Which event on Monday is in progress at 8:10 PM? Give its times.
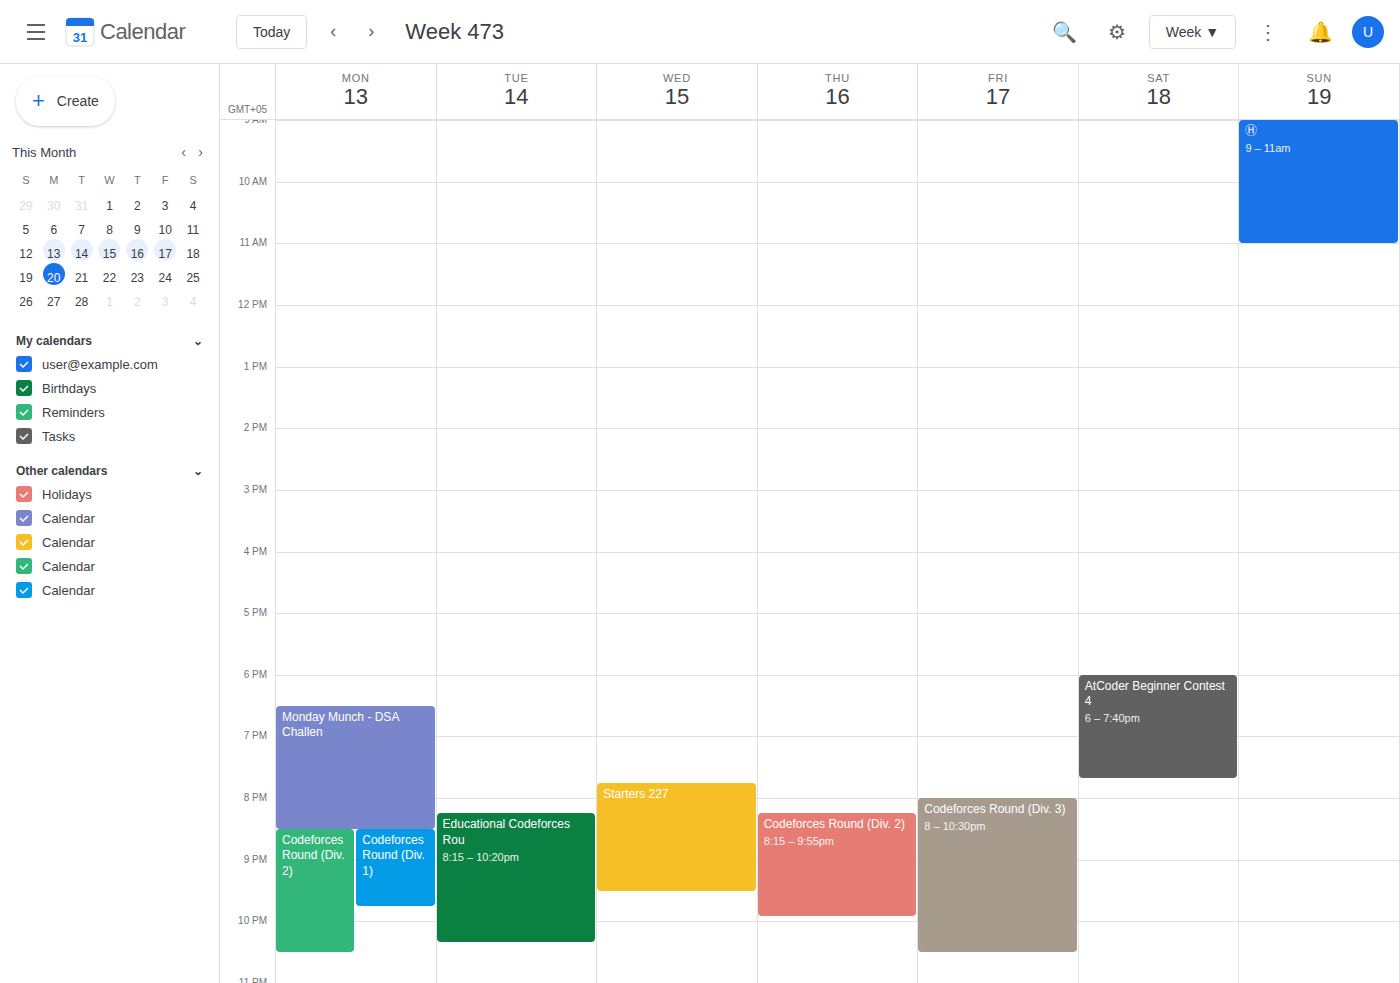
"Monday Munch - DSA Challen", 6:30 PM to 8:30 PM